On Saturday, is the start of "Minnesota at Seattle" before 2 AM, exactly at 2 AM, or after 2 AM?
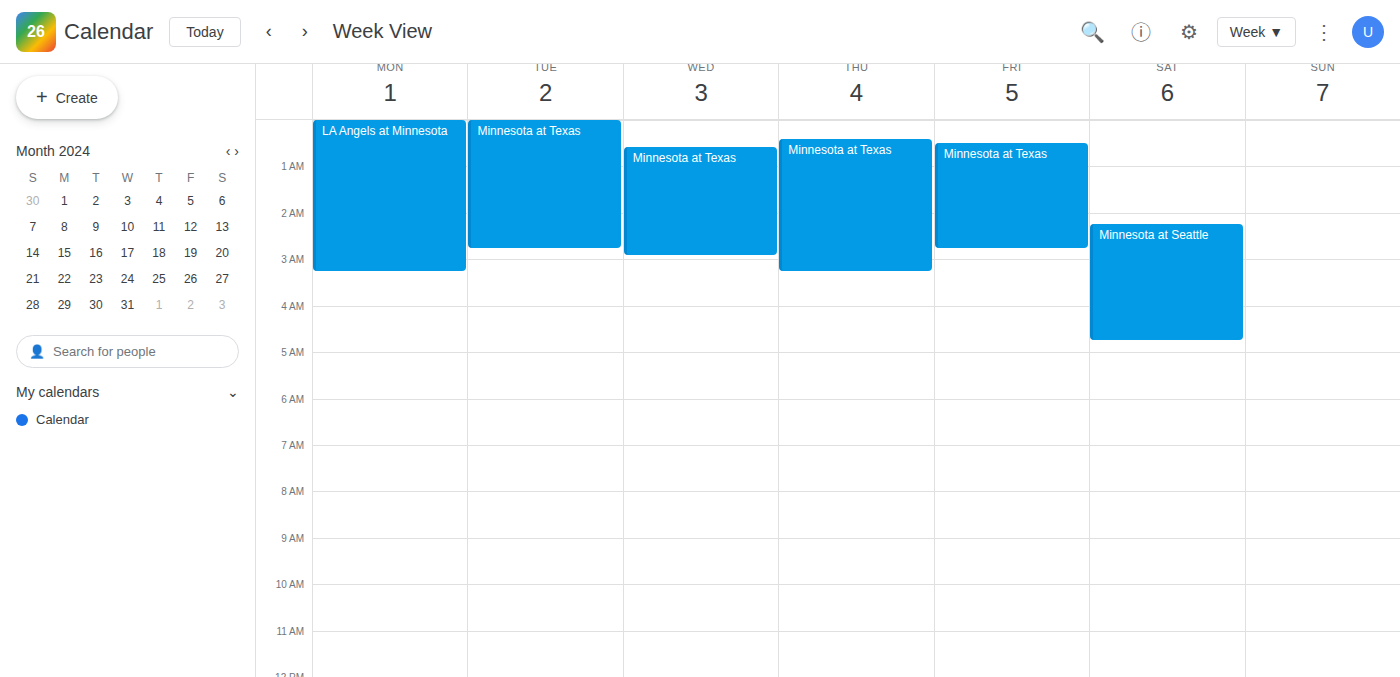
2:15 AM -- after 2 AM, 15 minutes below the 2 AM line.